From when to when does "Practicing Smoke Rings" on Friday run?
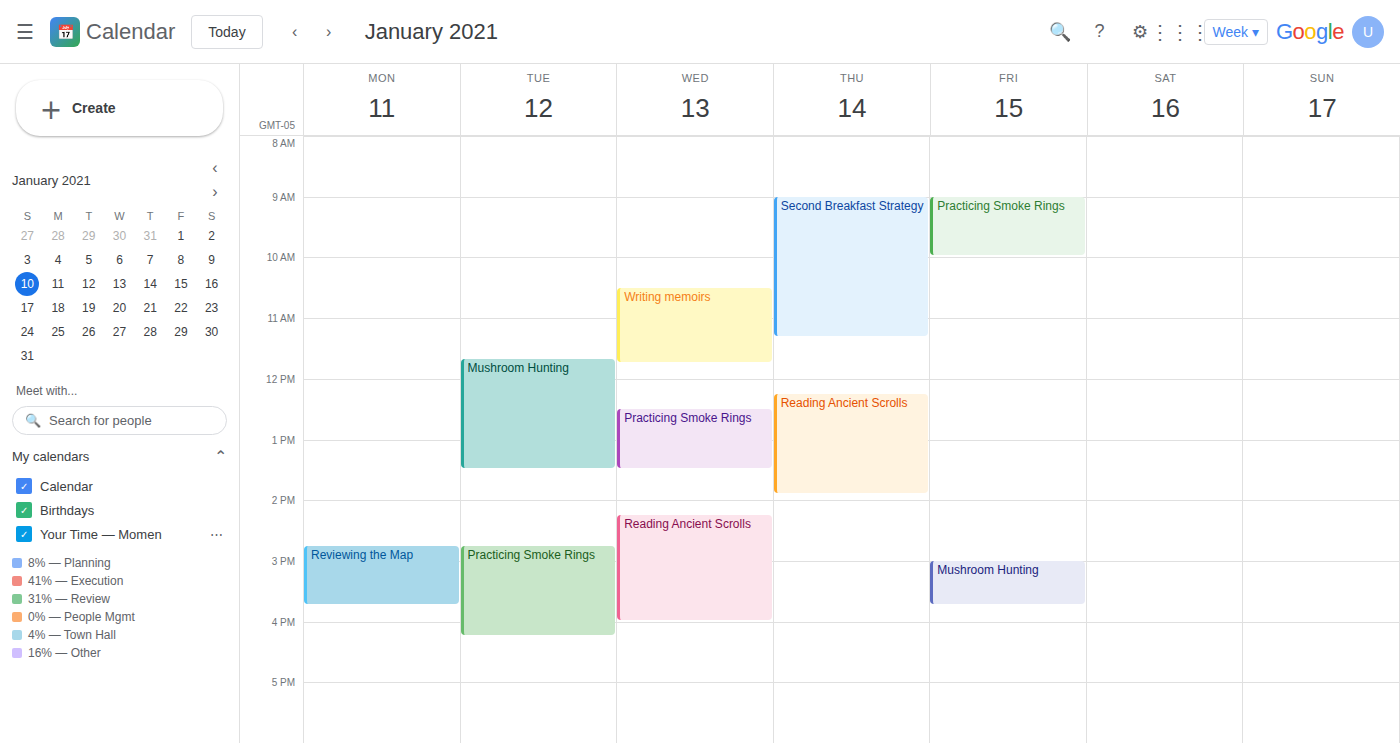
9:00 AM to 10:00 AM